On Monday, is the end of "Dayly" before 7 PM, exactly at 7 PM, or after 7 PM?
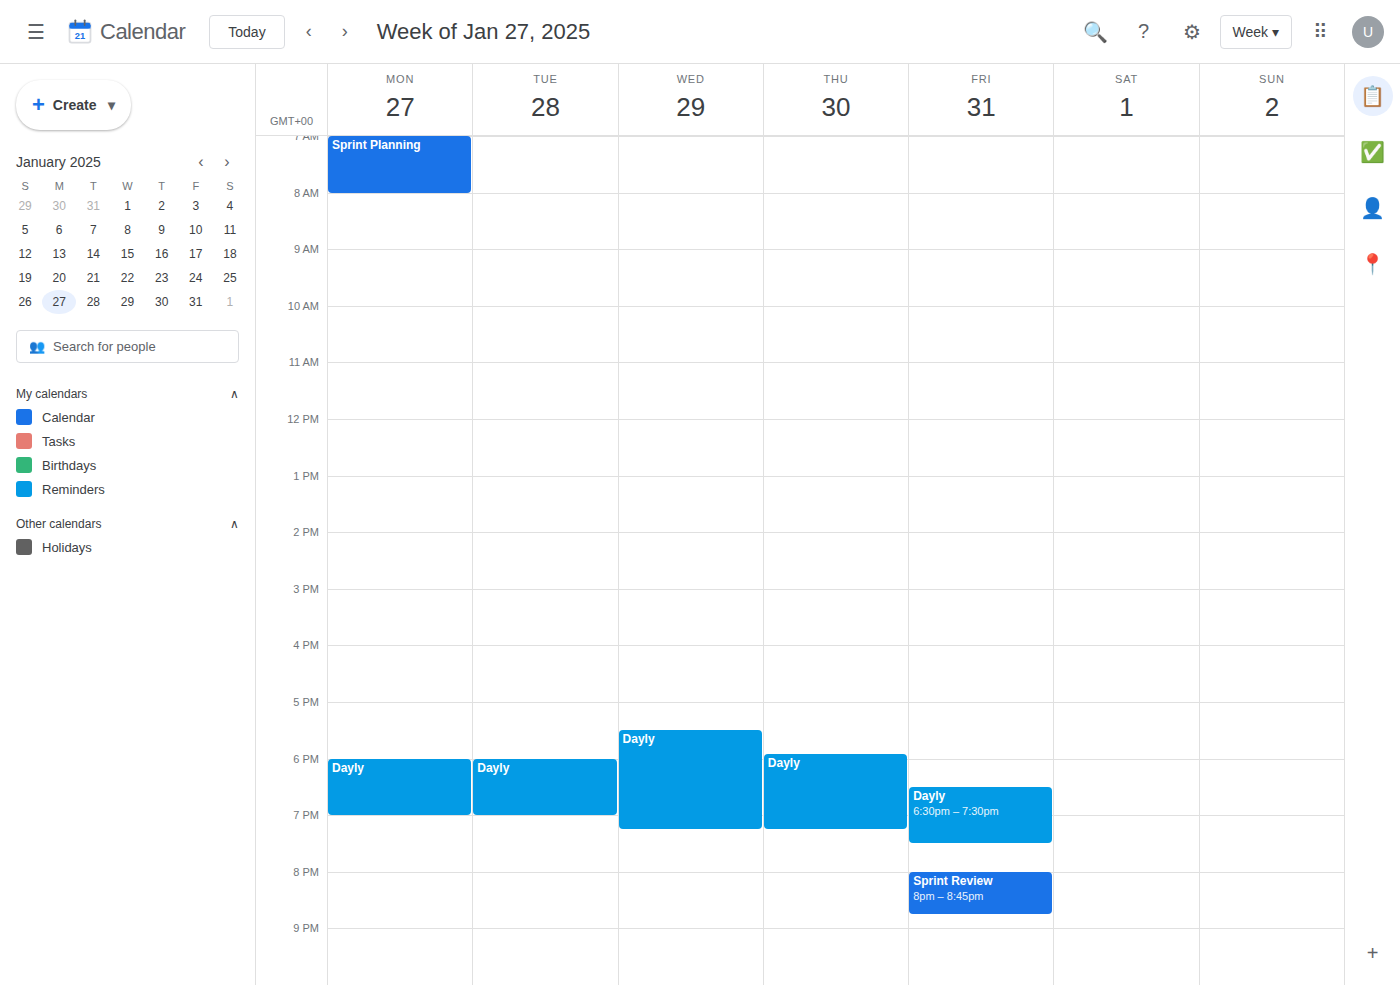
7:00 PM -- exactly at 7 PM, on the 7 PM line.